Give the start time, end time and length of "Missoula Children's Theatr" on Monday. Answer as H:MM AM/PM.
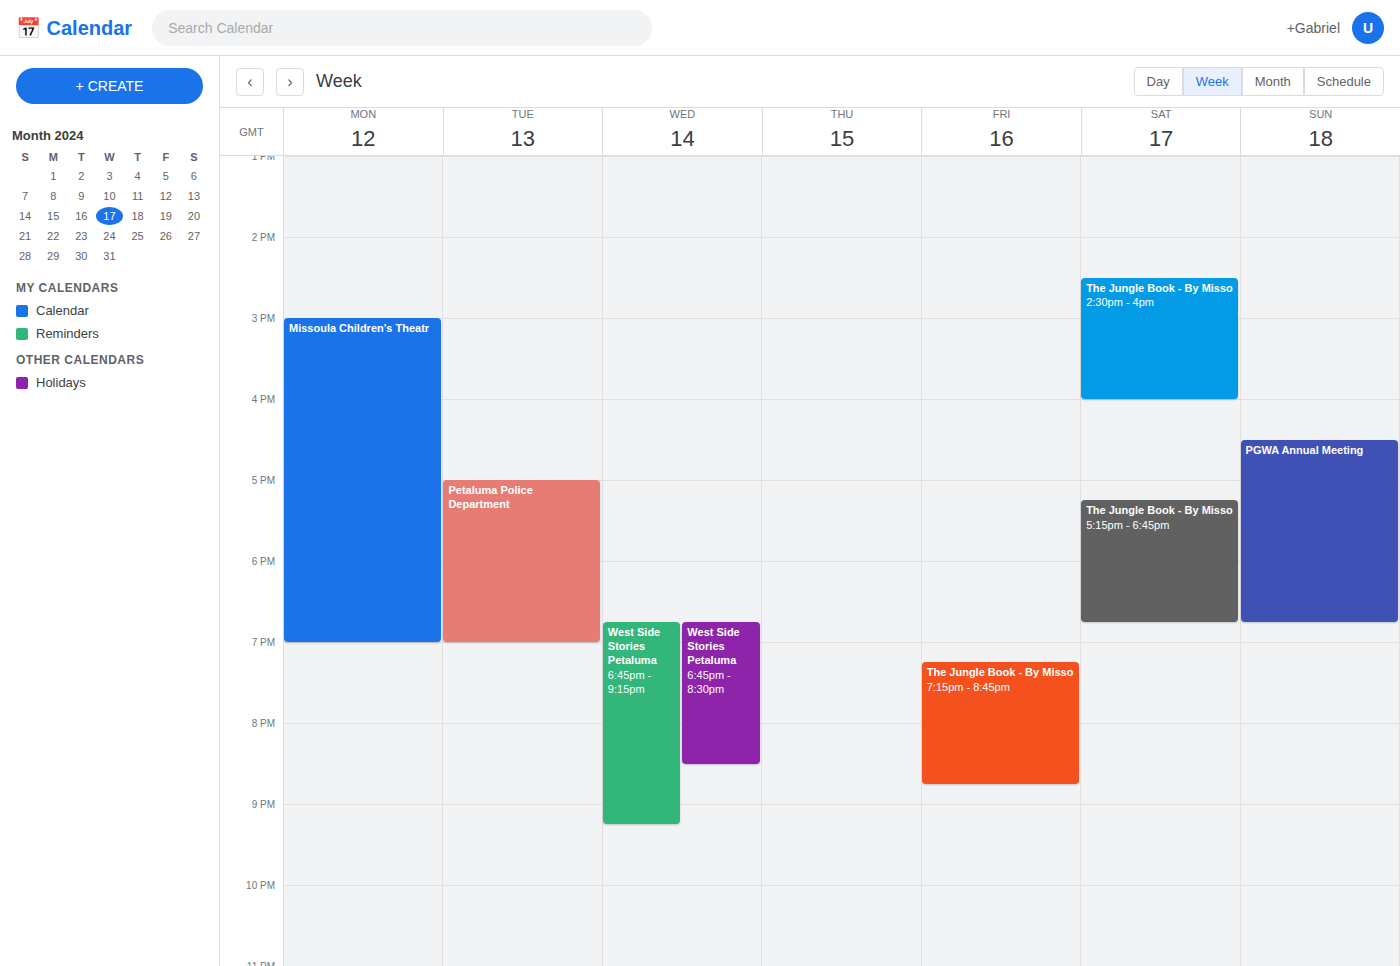
3:00 PM to 7:00 PM, 4 hours